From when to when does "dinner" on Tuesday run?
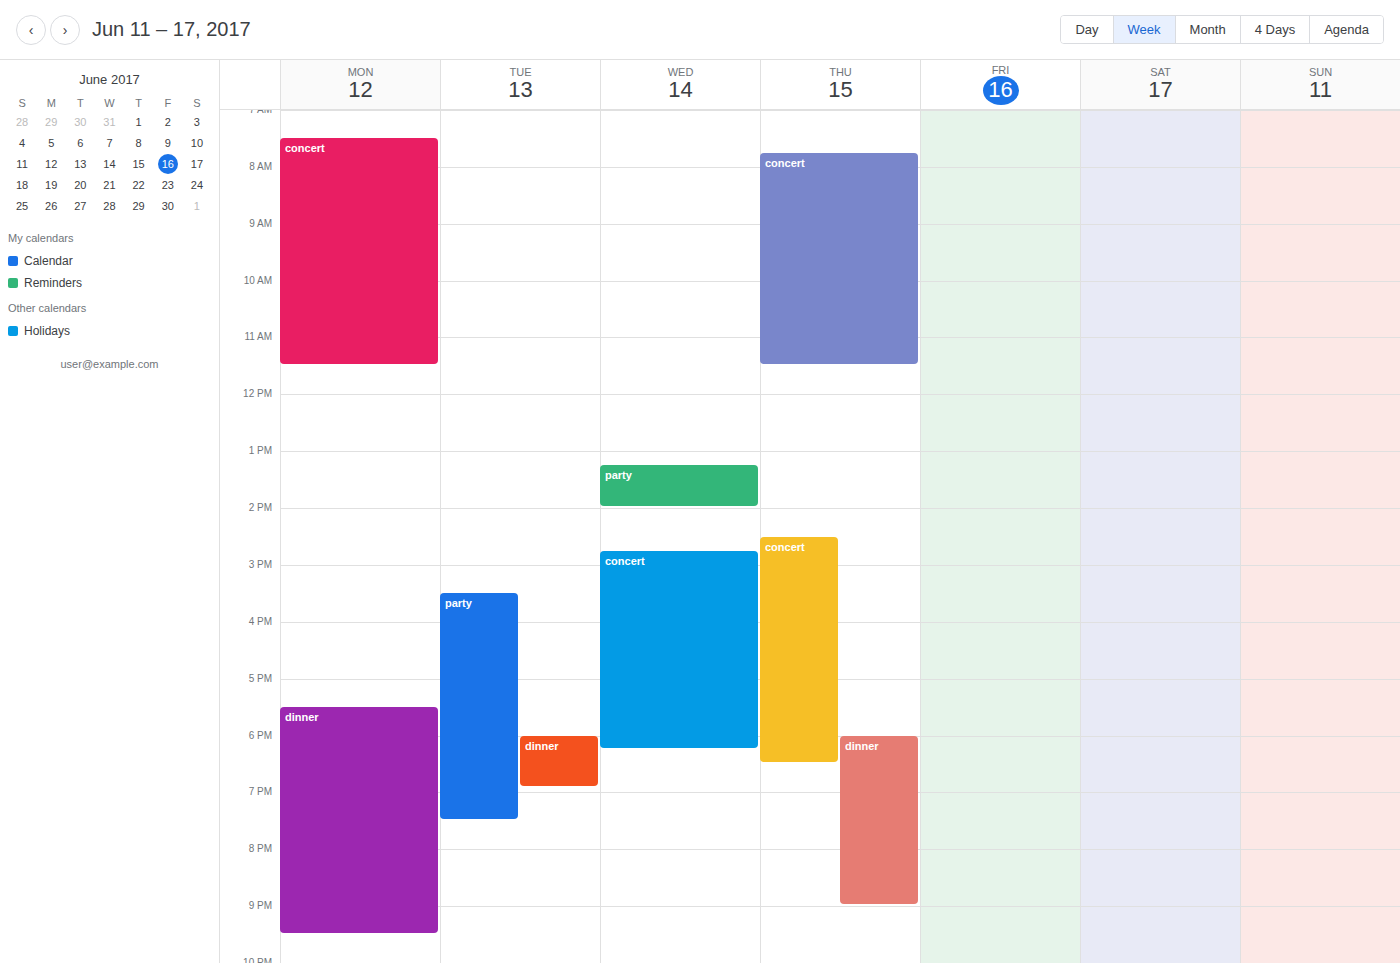
6:00 PM to 6:55 PM